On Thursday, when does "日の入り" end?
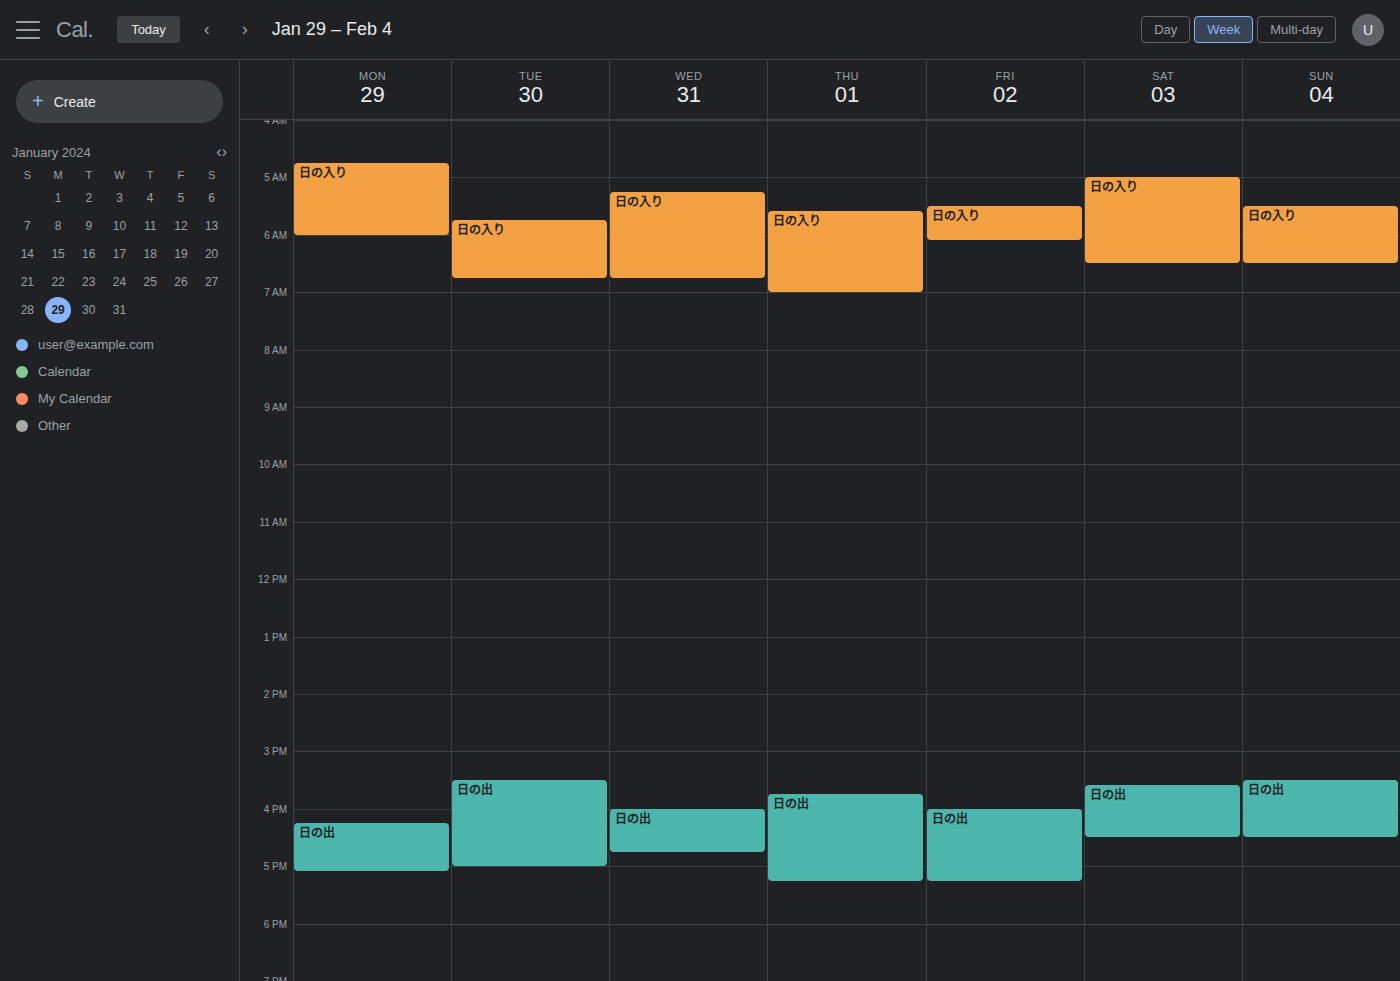
7:00 AM